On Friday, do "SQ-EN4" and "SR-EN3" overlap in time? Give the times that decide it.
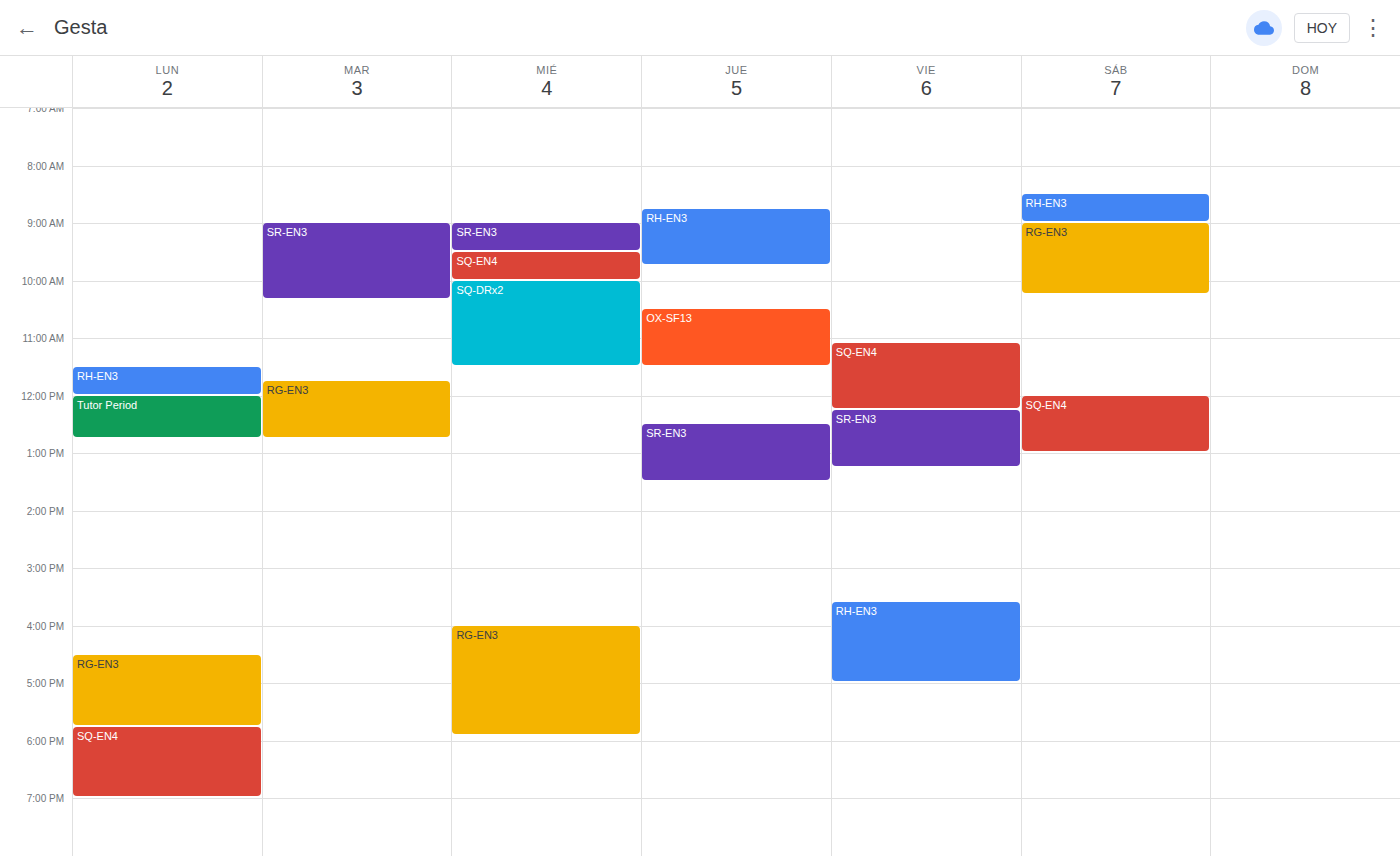
"SQ-EN4" ends at 12:15 PM, exactly when "SR-EN3" starts -- they touch but do not overlap.